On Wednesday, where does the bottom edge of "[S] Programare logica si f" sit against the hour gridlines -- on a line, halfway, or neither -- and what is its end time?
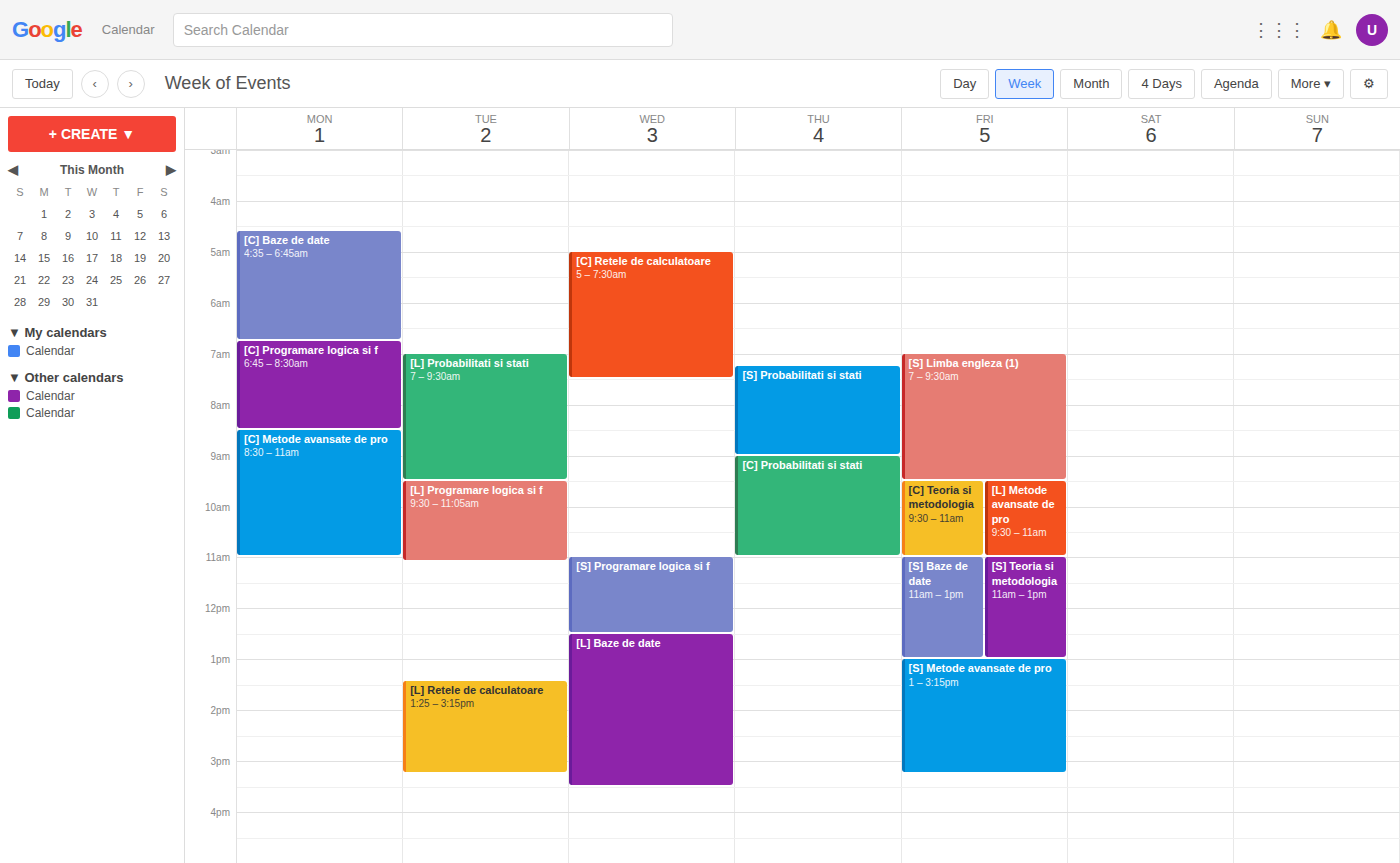
12:30 PM -- halfway between the 12 PM and 1 PM lines.